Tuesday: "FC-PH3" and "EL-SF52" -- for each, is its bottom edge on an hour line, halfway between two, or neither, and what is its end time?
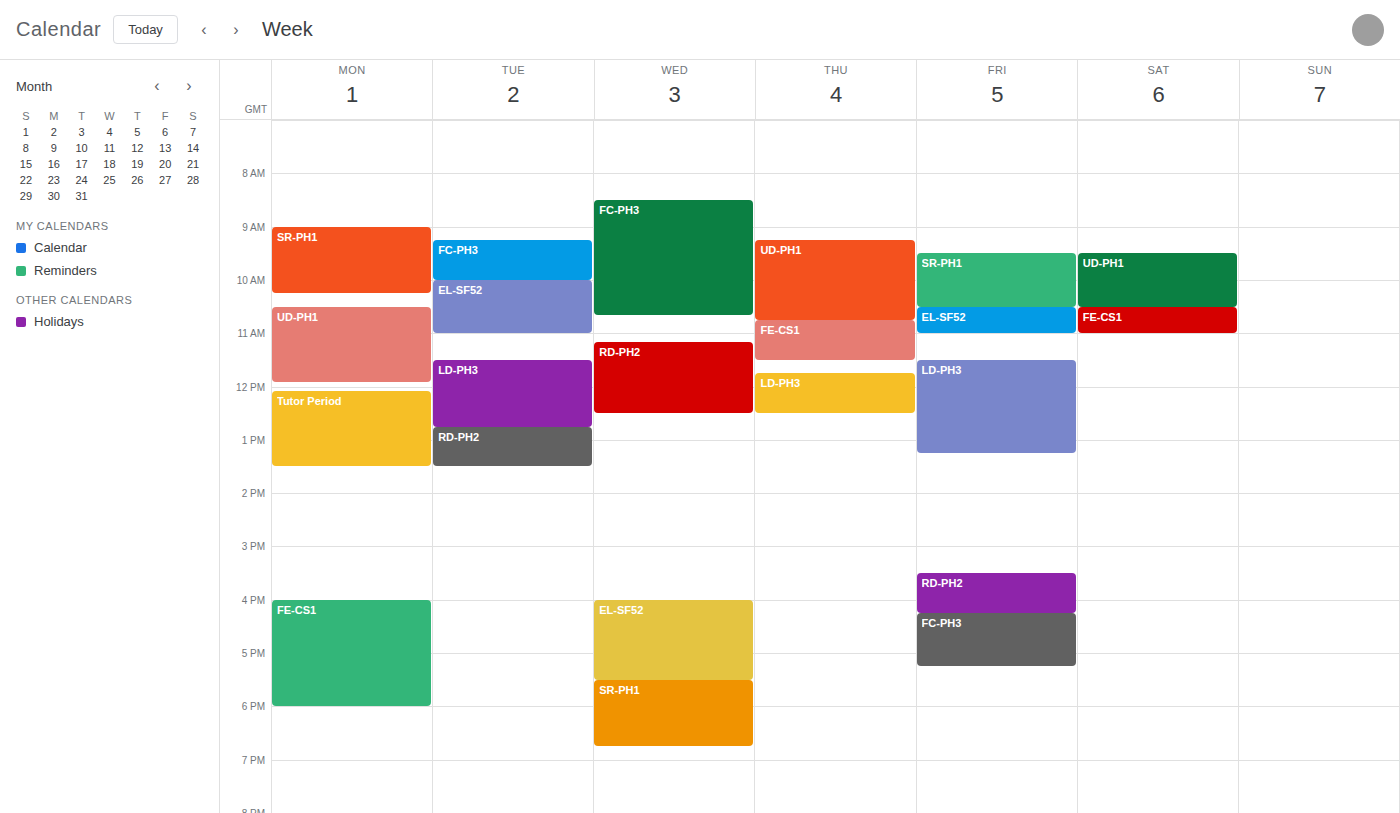
"FC-PH3": 10:00 AM, exactly on the 10 AM line. "EL-SF52": 11:00 AM, exactly on the 11 AM line.